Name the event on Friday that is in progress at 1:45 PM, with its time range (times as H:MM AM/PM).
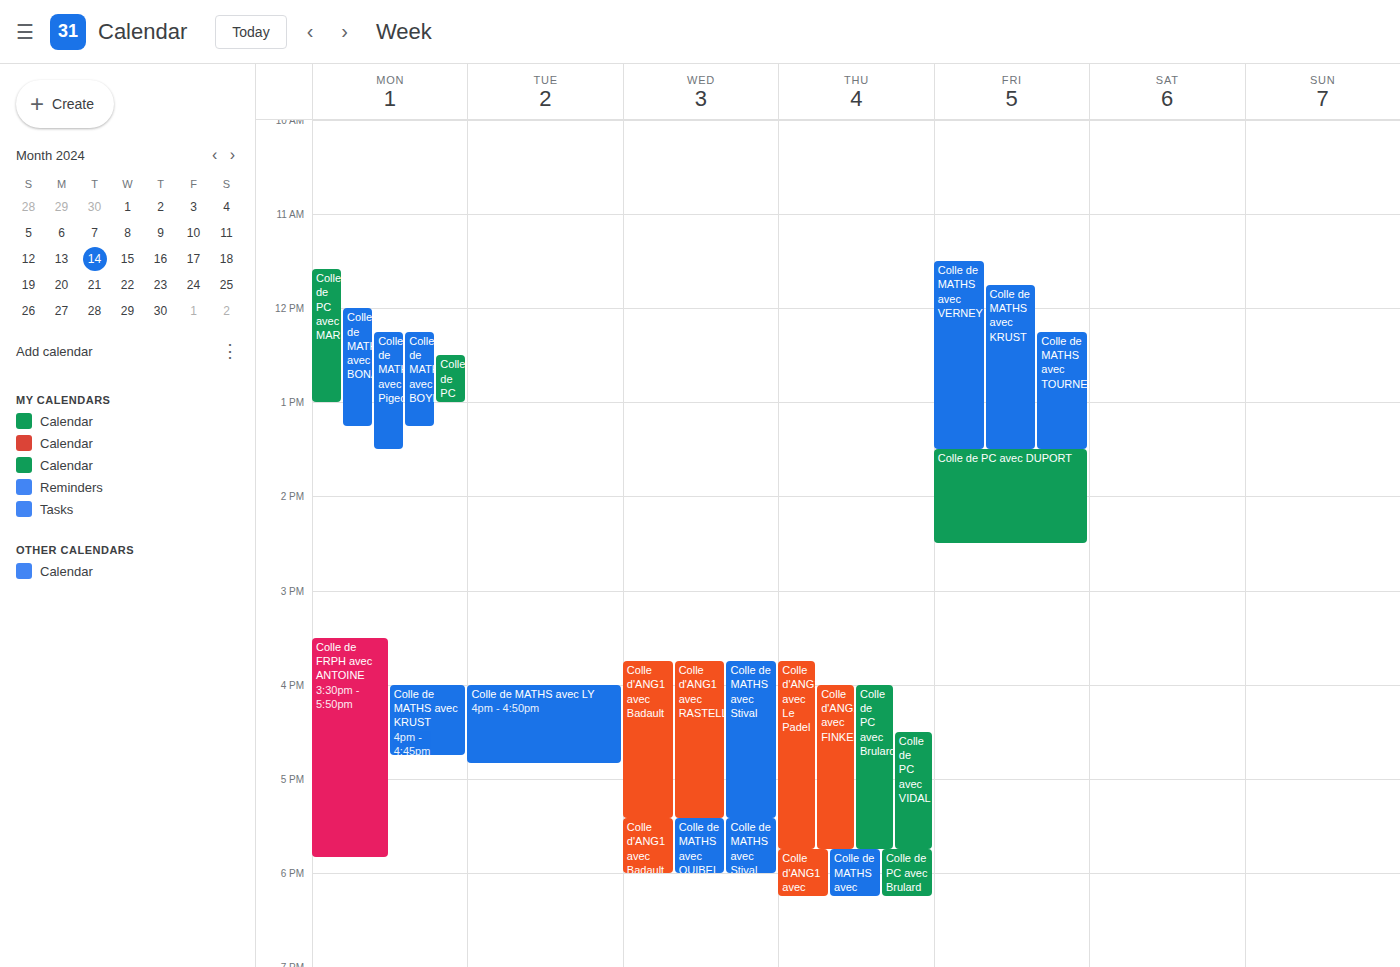
"Colle de PC avec DUPORT", 1:30 PM to 2:30 PM